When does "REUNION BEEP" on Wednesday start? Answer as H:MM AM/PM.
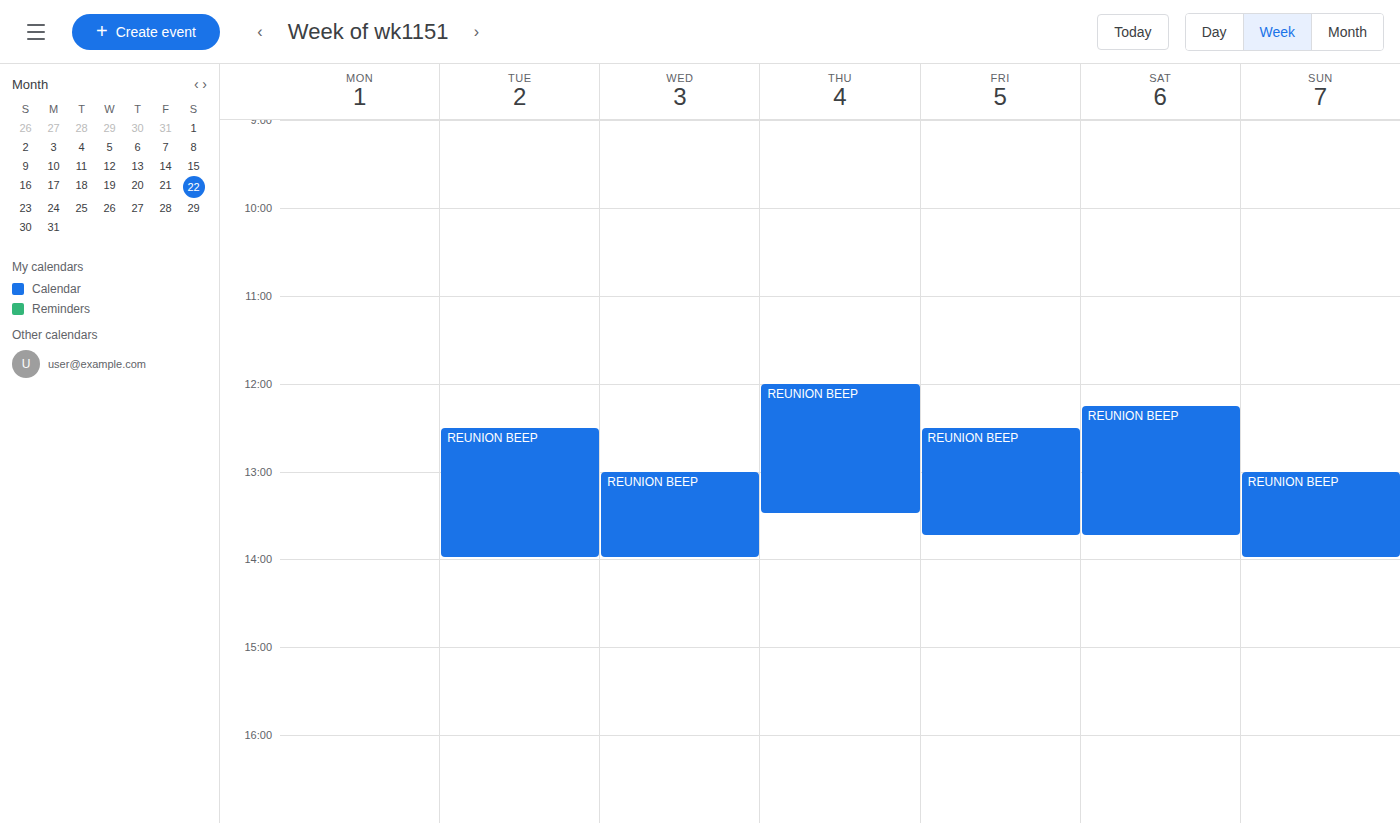
1:00 PM